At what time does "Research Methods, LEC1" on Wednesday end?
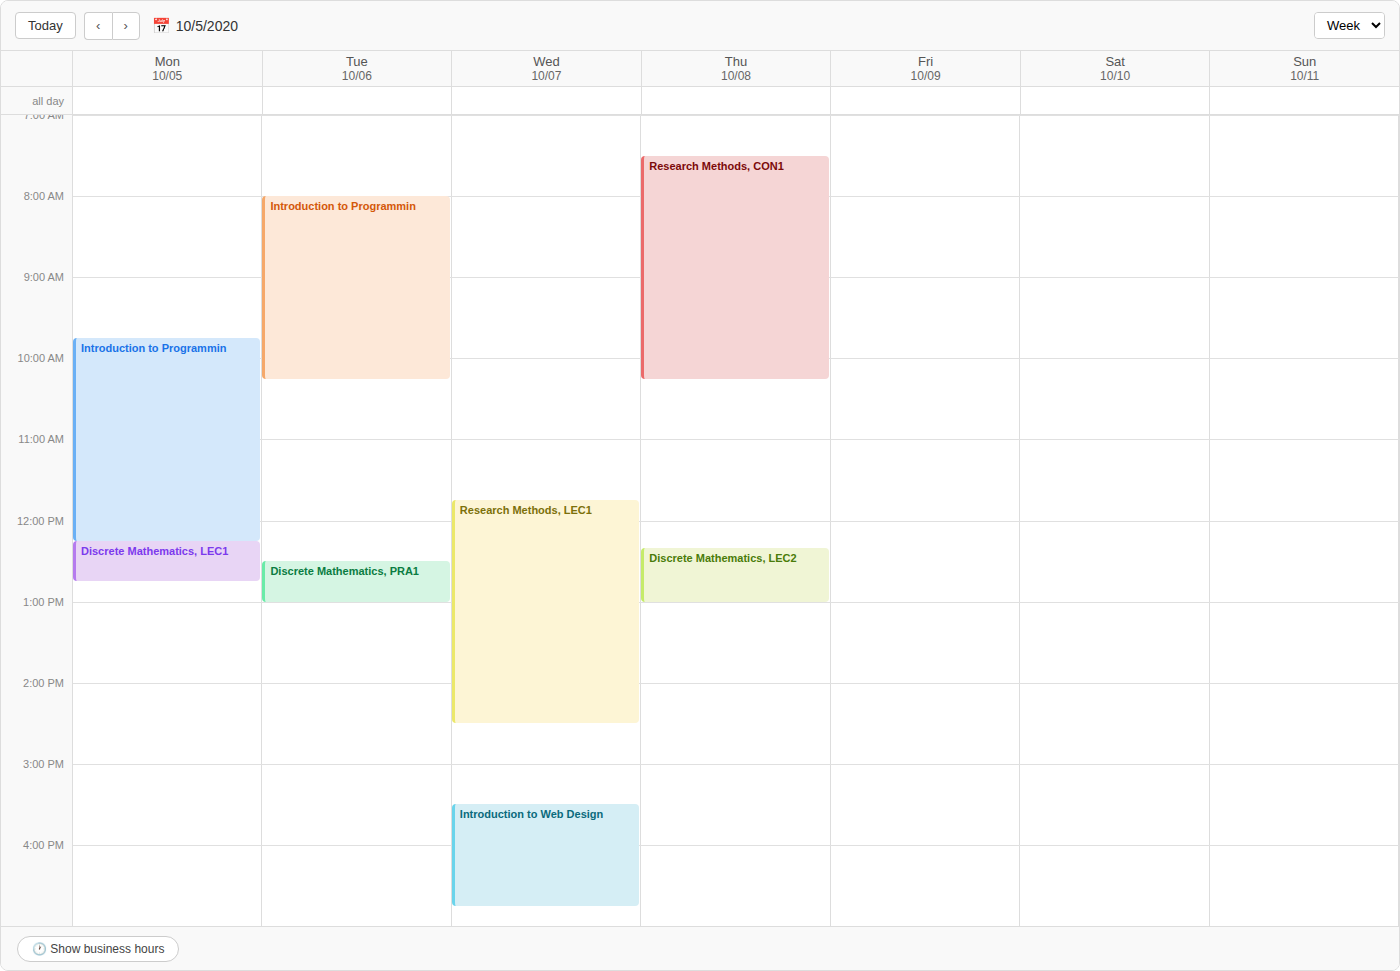
14:30